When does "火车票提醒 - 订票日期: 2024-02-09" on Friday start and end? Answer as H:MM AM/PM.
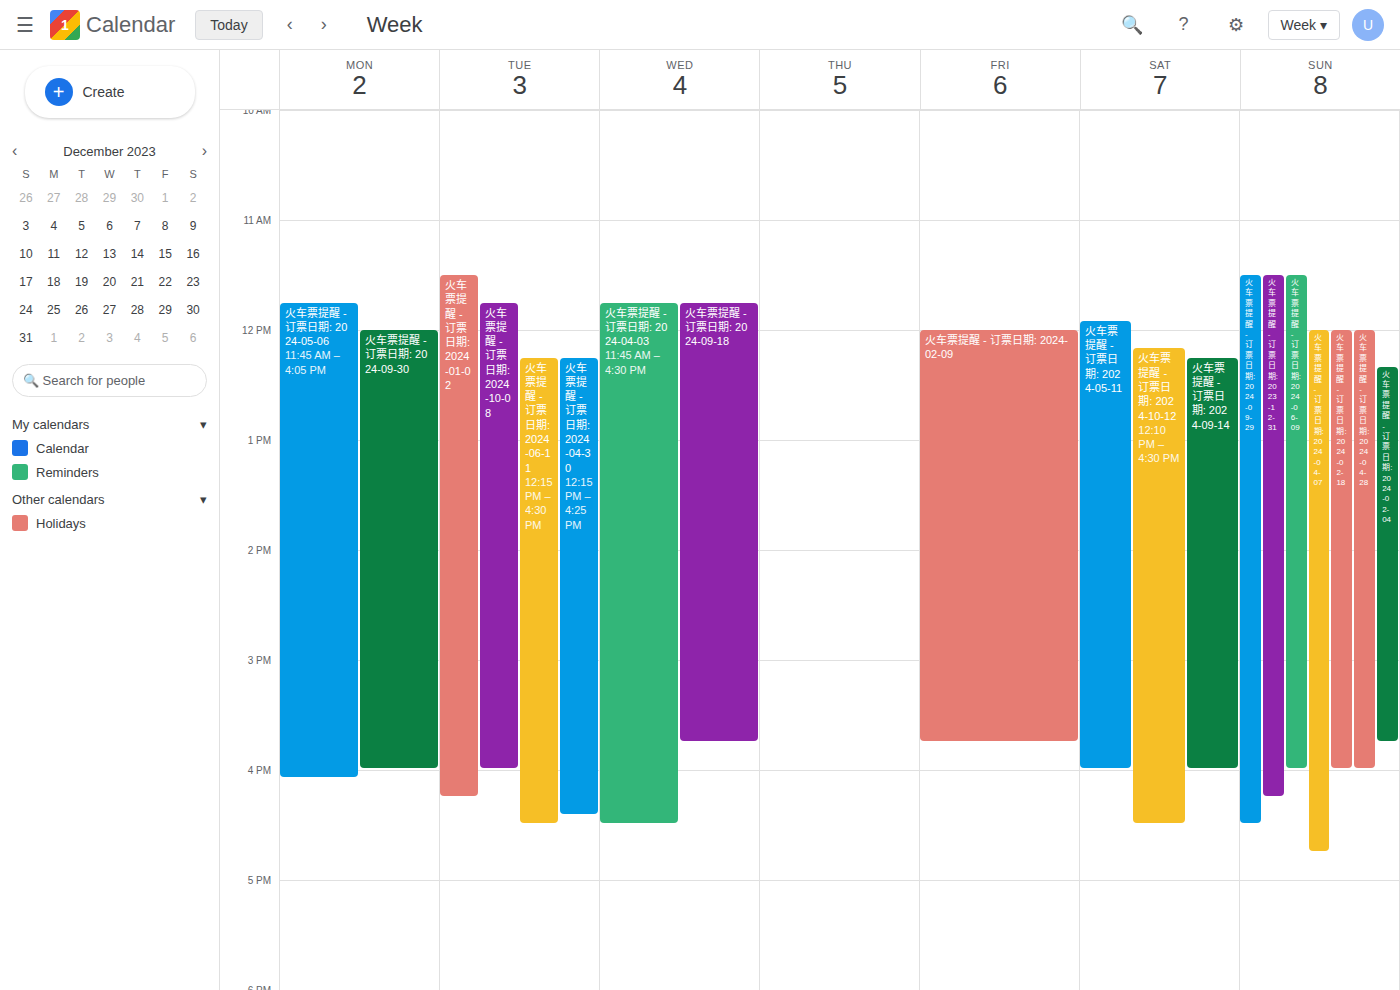
12:00 PM to 3:45 PM